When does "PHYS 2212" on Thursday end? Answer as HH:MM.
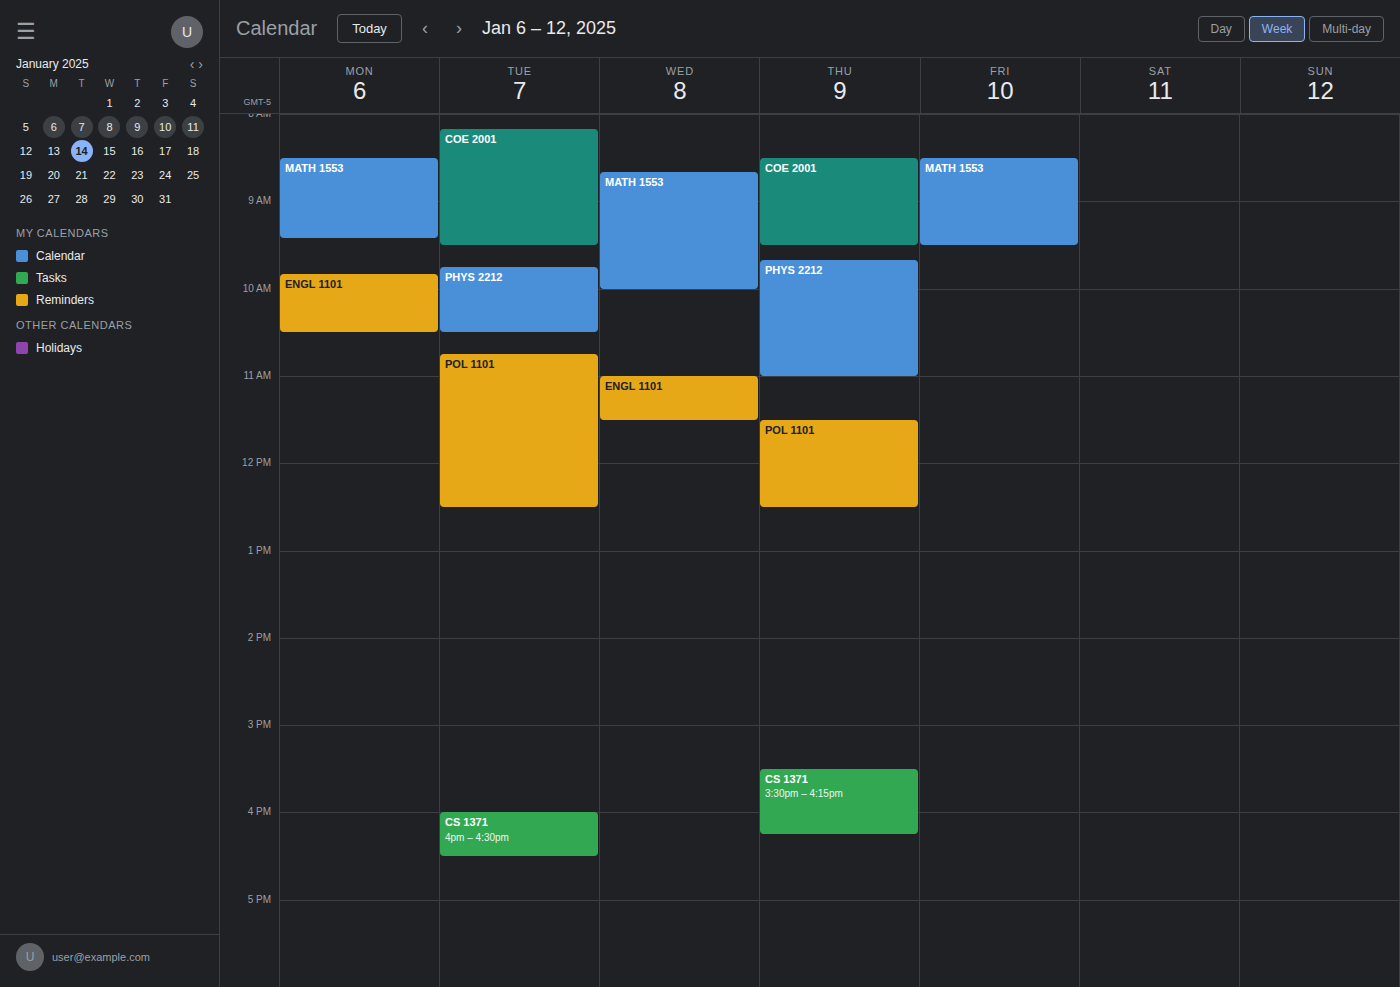
11:00